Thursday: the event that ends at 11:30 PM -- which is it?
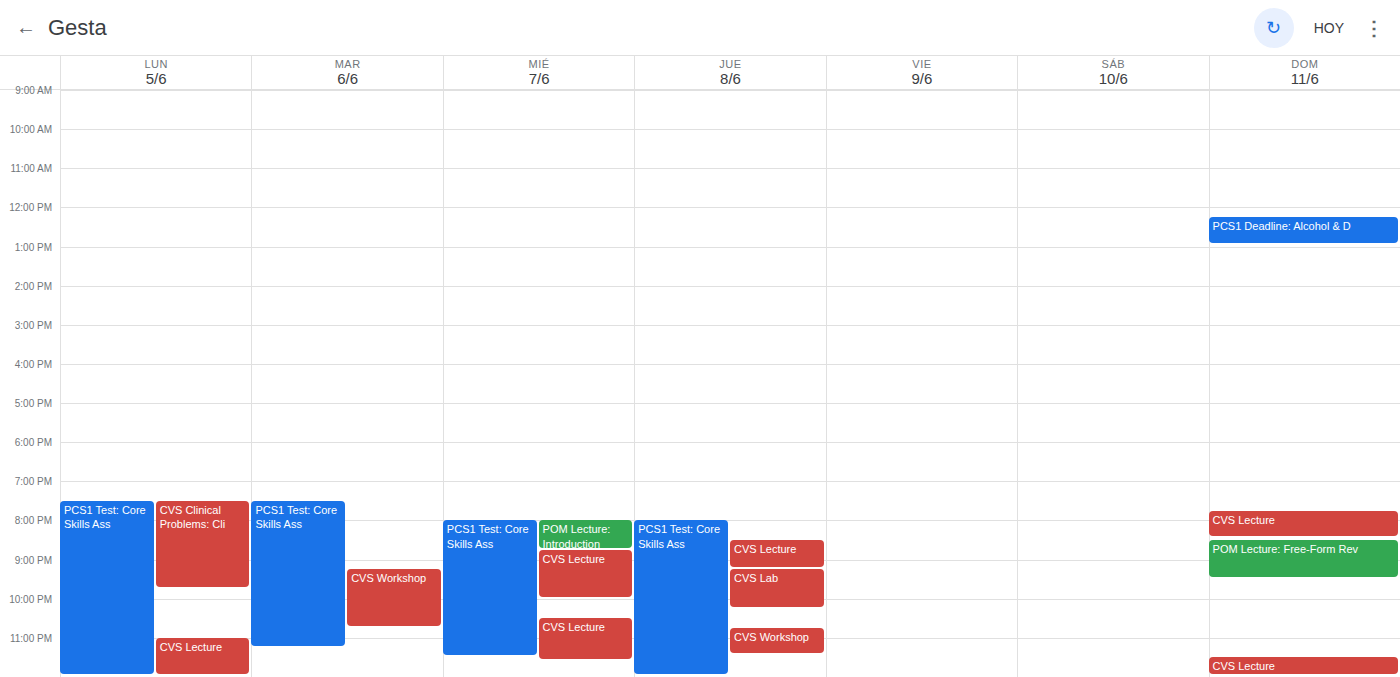
"CVS Workshop"